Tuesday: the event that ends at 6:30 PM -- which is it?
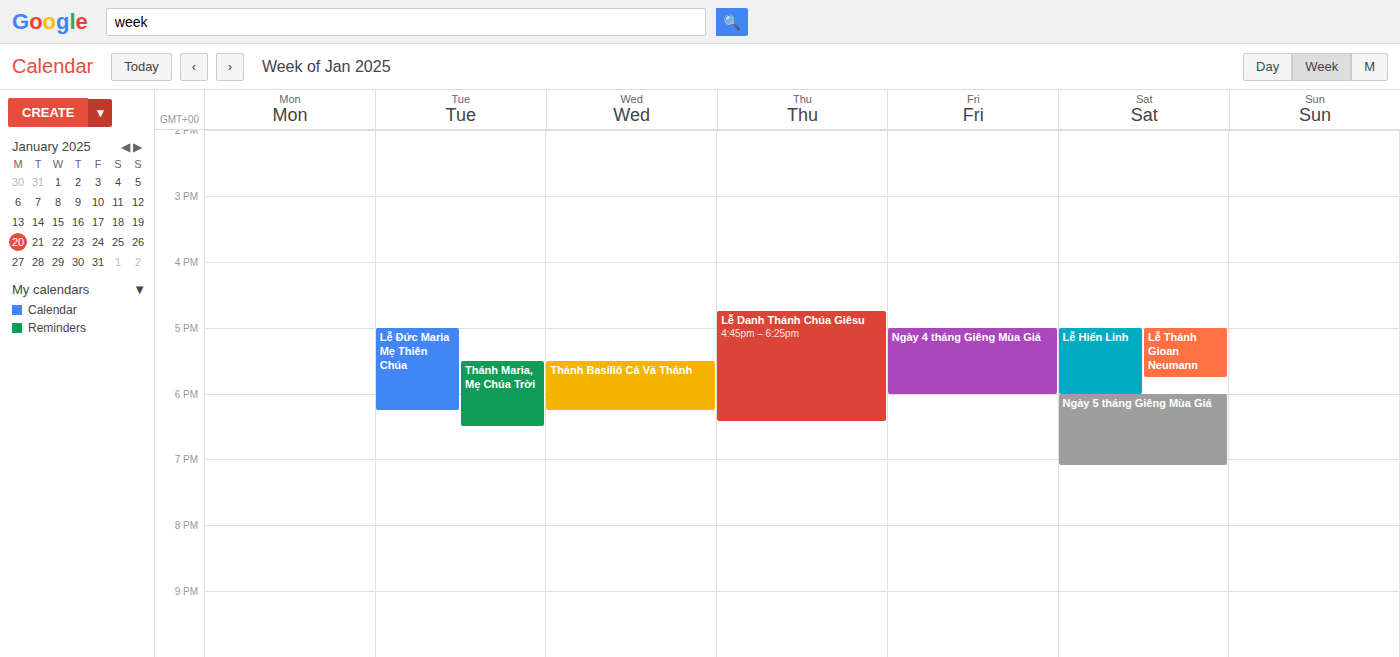
"Thánh Maria, Mẹ Chúa Trời"